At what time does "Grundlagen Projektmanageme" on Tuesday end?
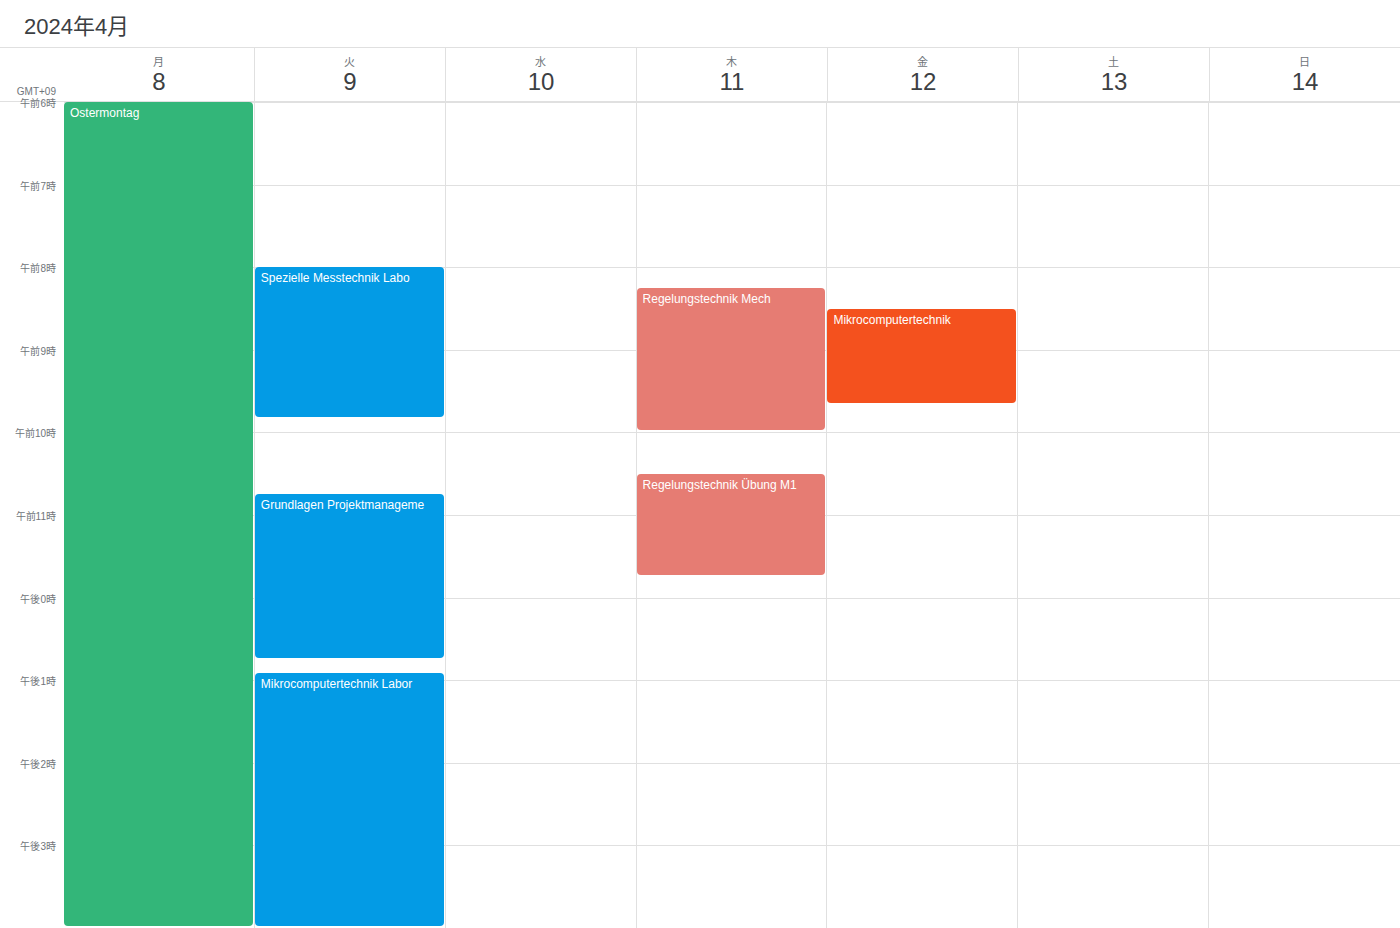
12:45 PM